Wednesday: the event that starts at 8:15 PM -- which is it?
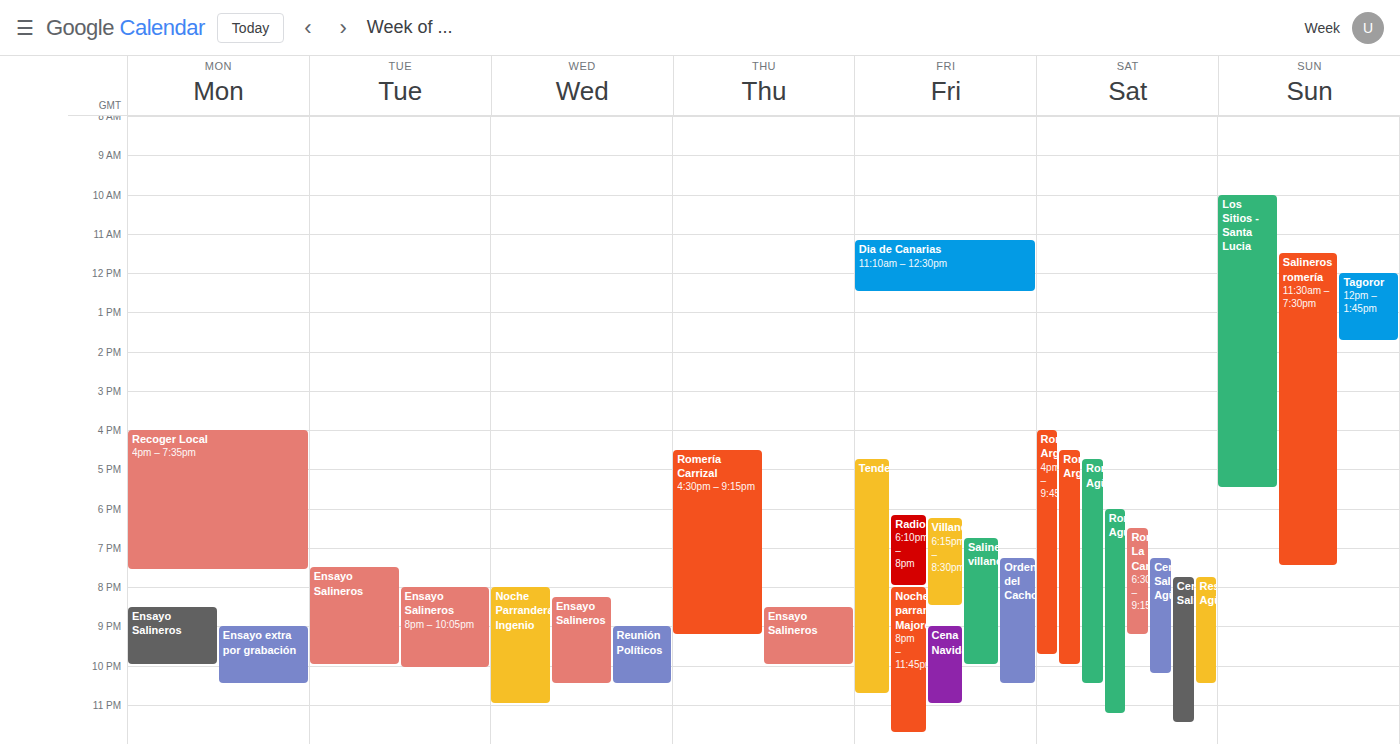
"Ensayo Salineros"